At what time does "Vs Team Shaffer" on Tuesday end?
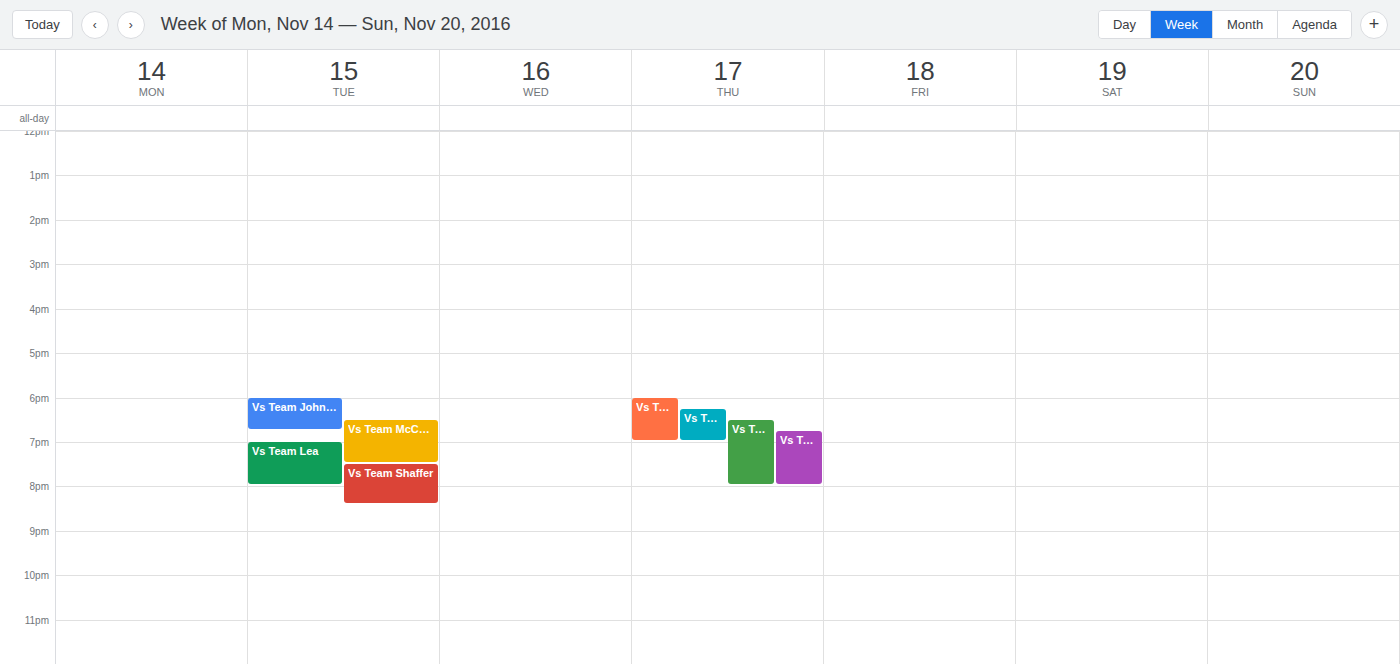
8:25 PM